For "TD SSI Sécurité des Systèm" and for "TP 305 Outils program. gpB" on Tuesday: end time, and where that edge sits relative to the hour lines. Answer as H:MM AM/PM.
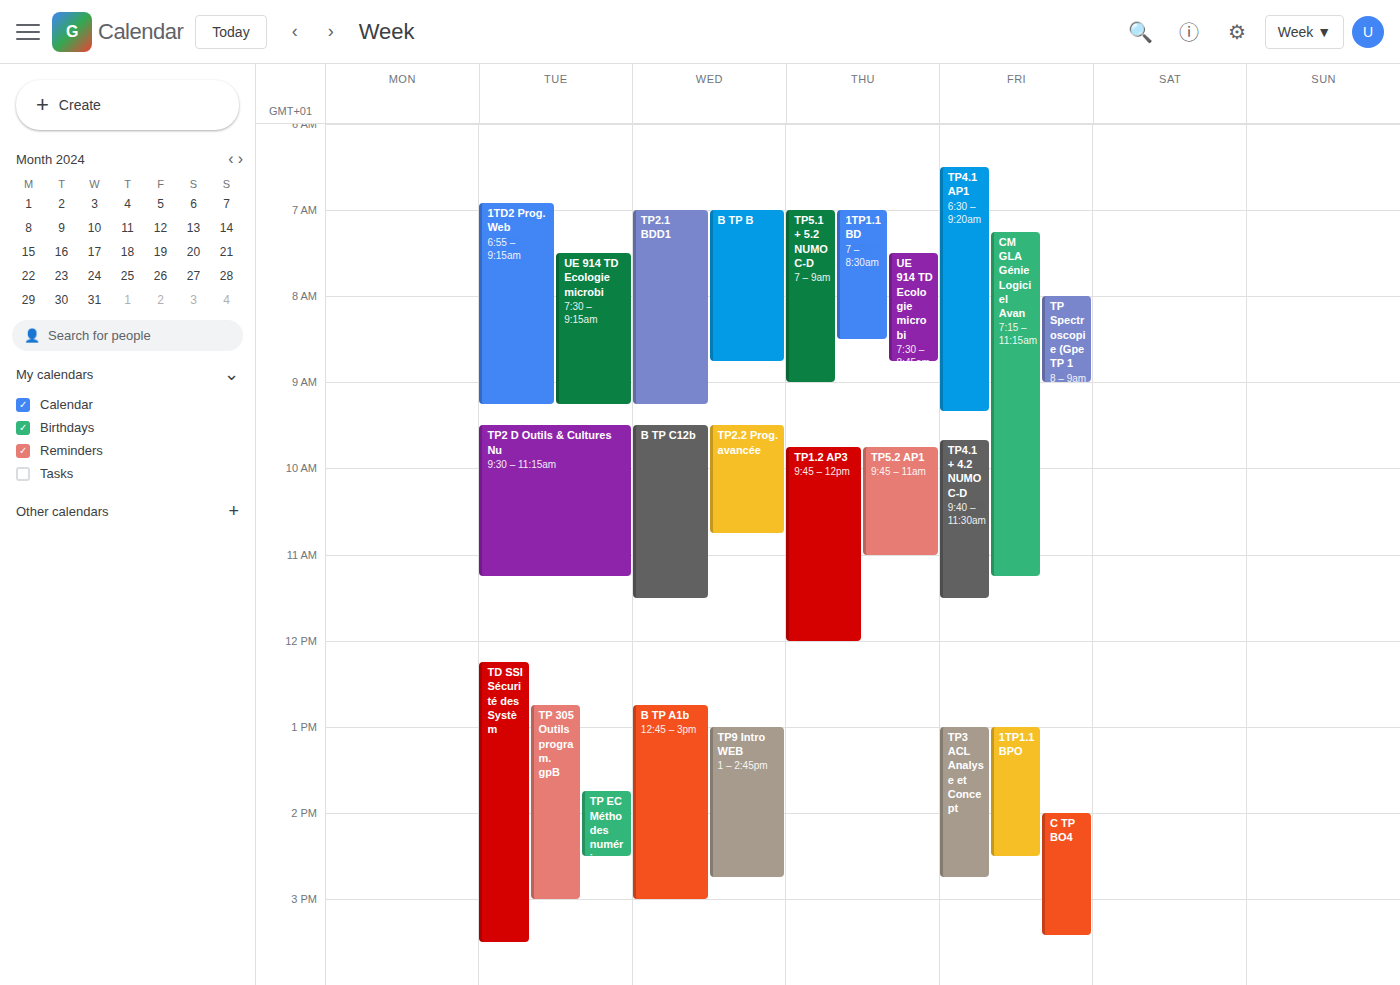
"TD SSI Sécurité des Systèm": 3:30 PM, halfway between the 3 PM and 4 PM lines. "TP 305 Outils program. gpB": 3:00 PM, exactly on the 3 PM line.